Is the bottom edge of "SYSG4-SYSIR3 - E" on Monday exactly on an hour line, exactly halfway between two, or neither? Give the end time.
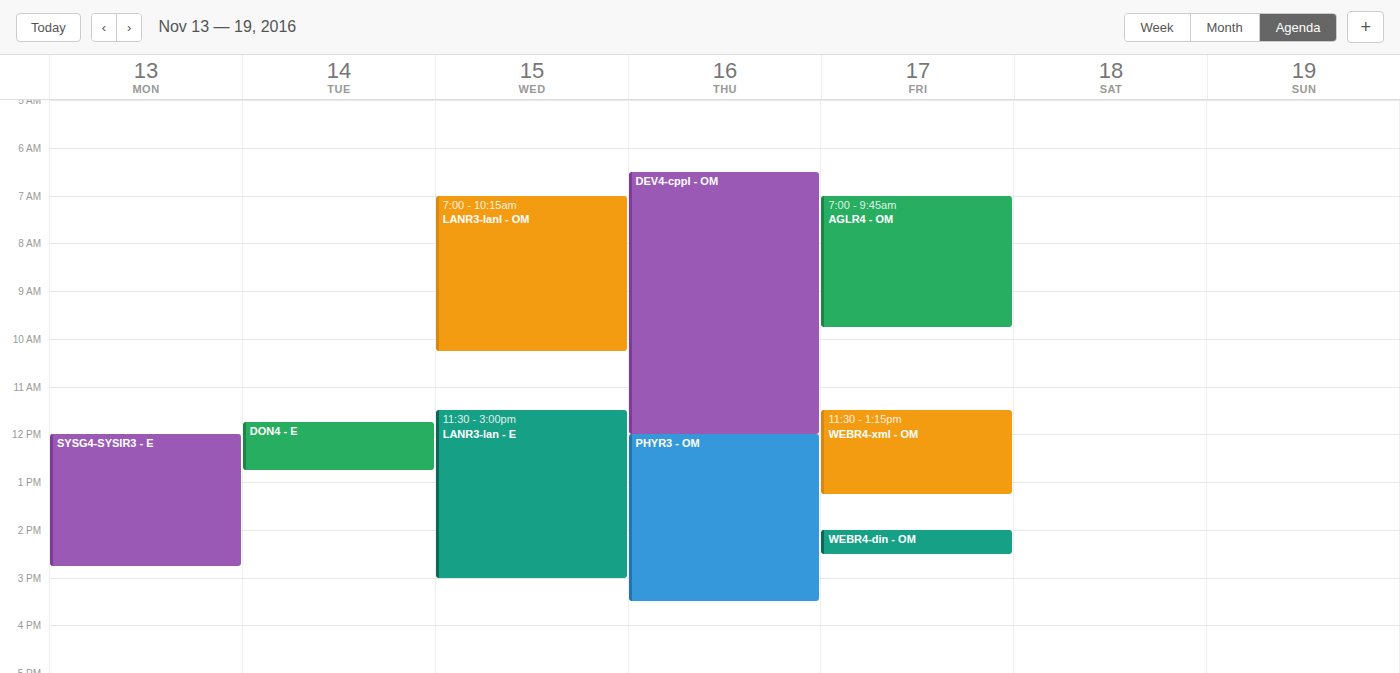
2:45 PM -- neither: three quarters of the way from the 2 PM line to the 3 PM line.